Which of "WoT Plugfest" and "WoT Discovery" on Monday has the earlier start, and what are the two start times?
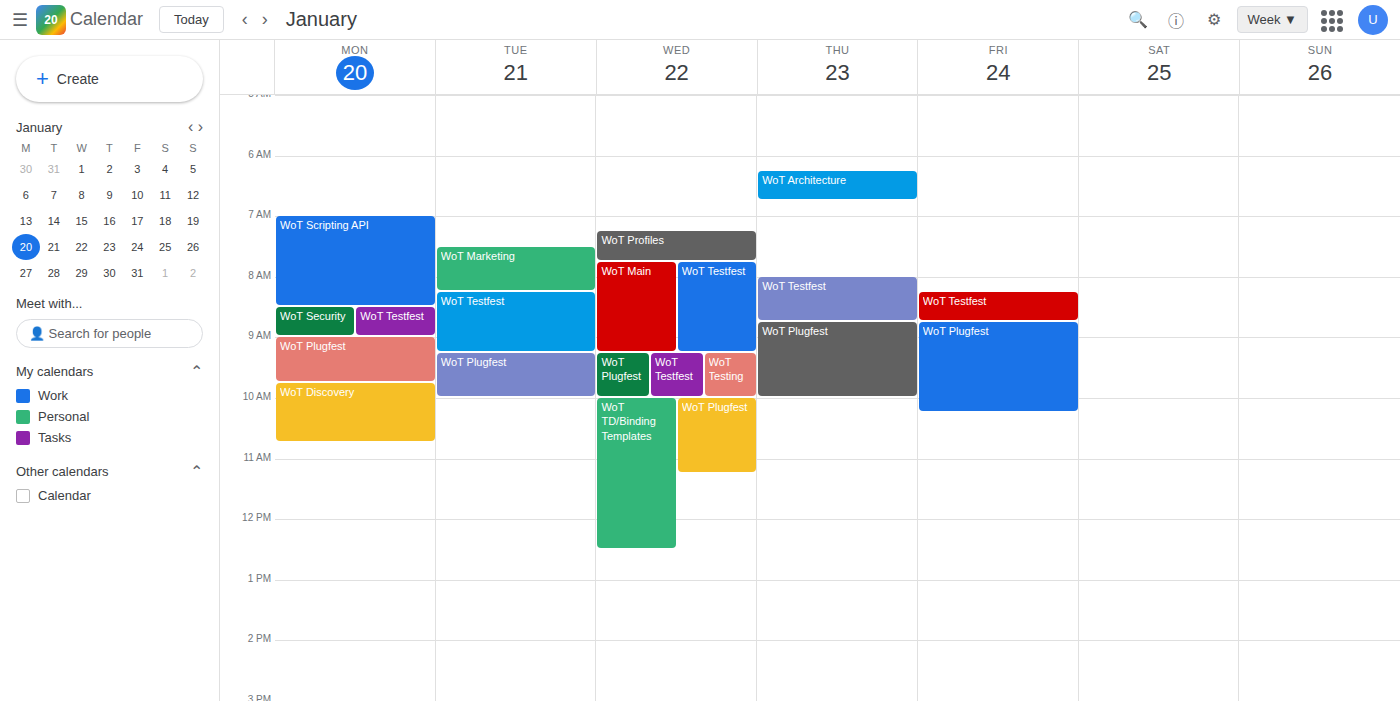
"WoT Plugfest" 9:00 AM; "WoT Discovery" 9:45 AM.